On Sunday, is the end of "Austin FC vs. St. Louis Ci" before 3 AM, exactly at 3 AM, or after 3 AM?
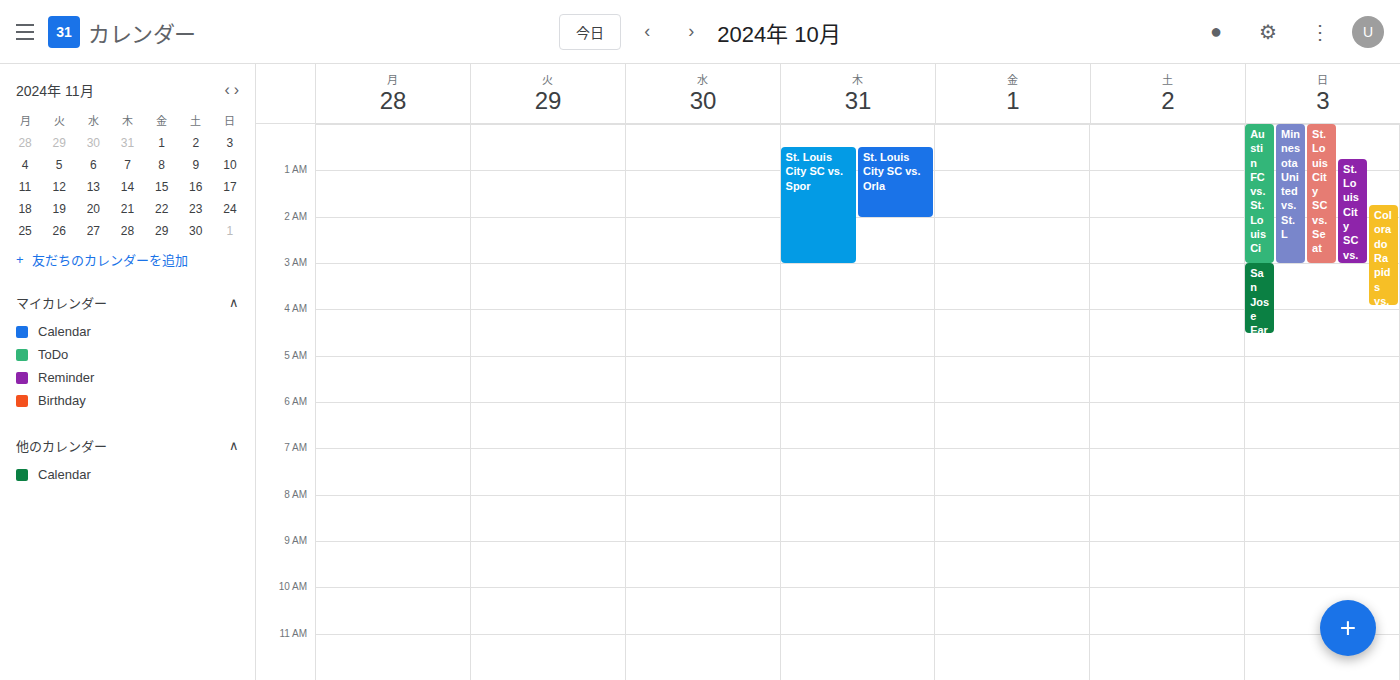
3:00 AM -- exactly at 3 AM, on the 3 AM line.